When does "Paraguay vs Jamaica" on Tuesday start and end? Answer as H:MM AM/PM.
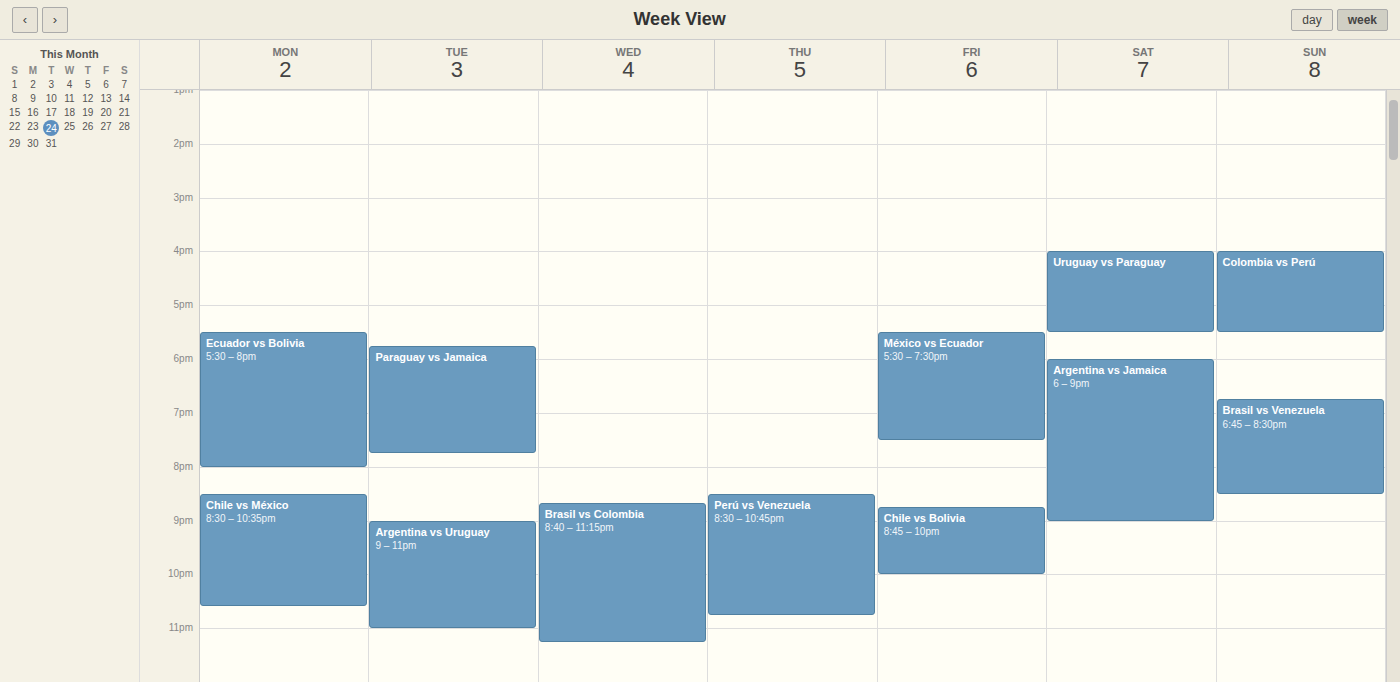
5:45 PM to 7:45 PM